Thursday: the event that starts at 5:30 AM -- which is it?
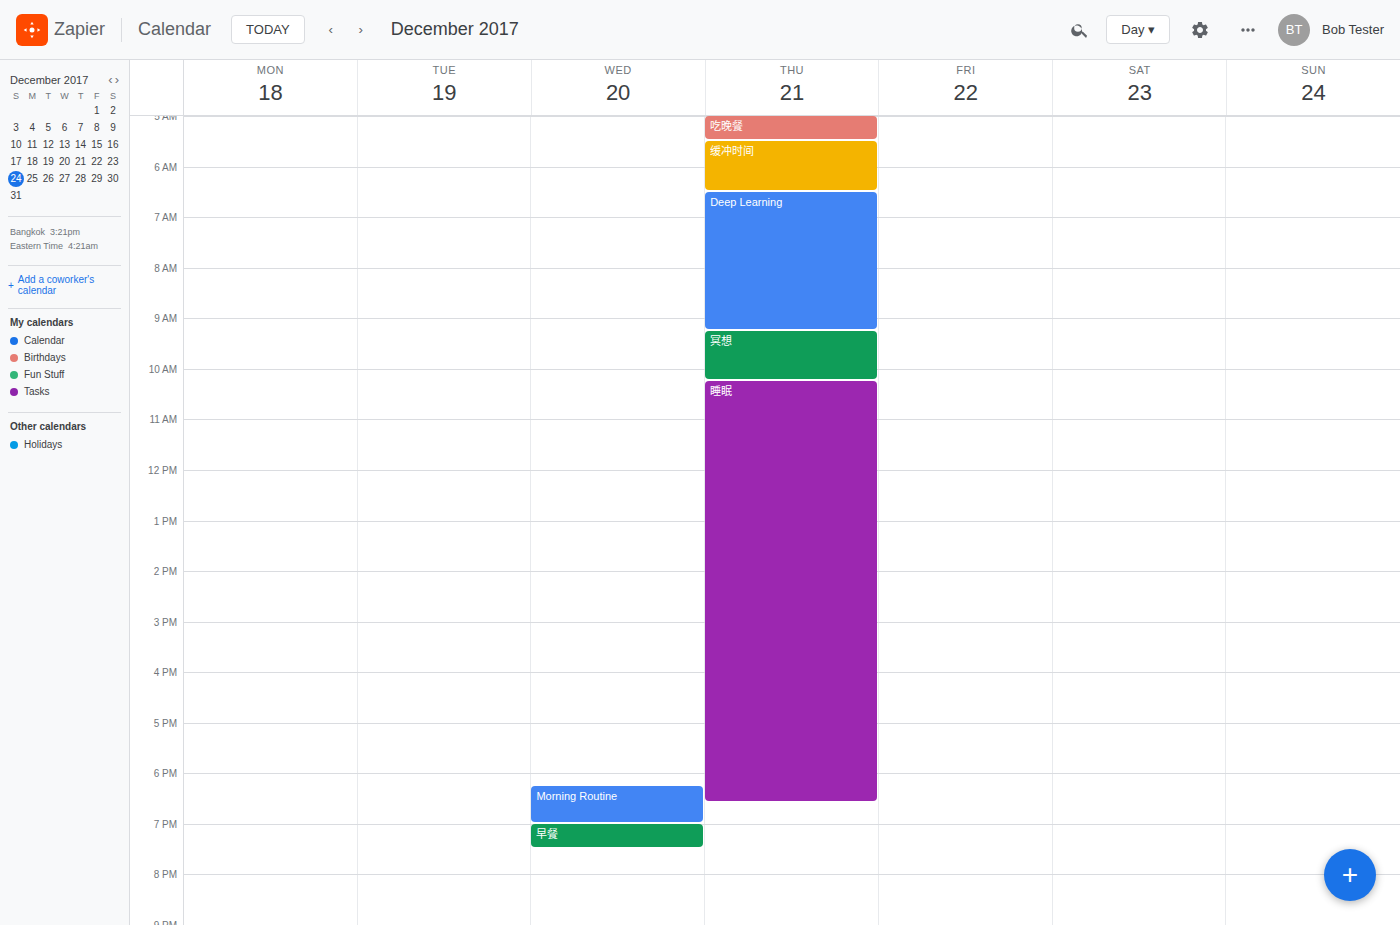
"缓冲时间"